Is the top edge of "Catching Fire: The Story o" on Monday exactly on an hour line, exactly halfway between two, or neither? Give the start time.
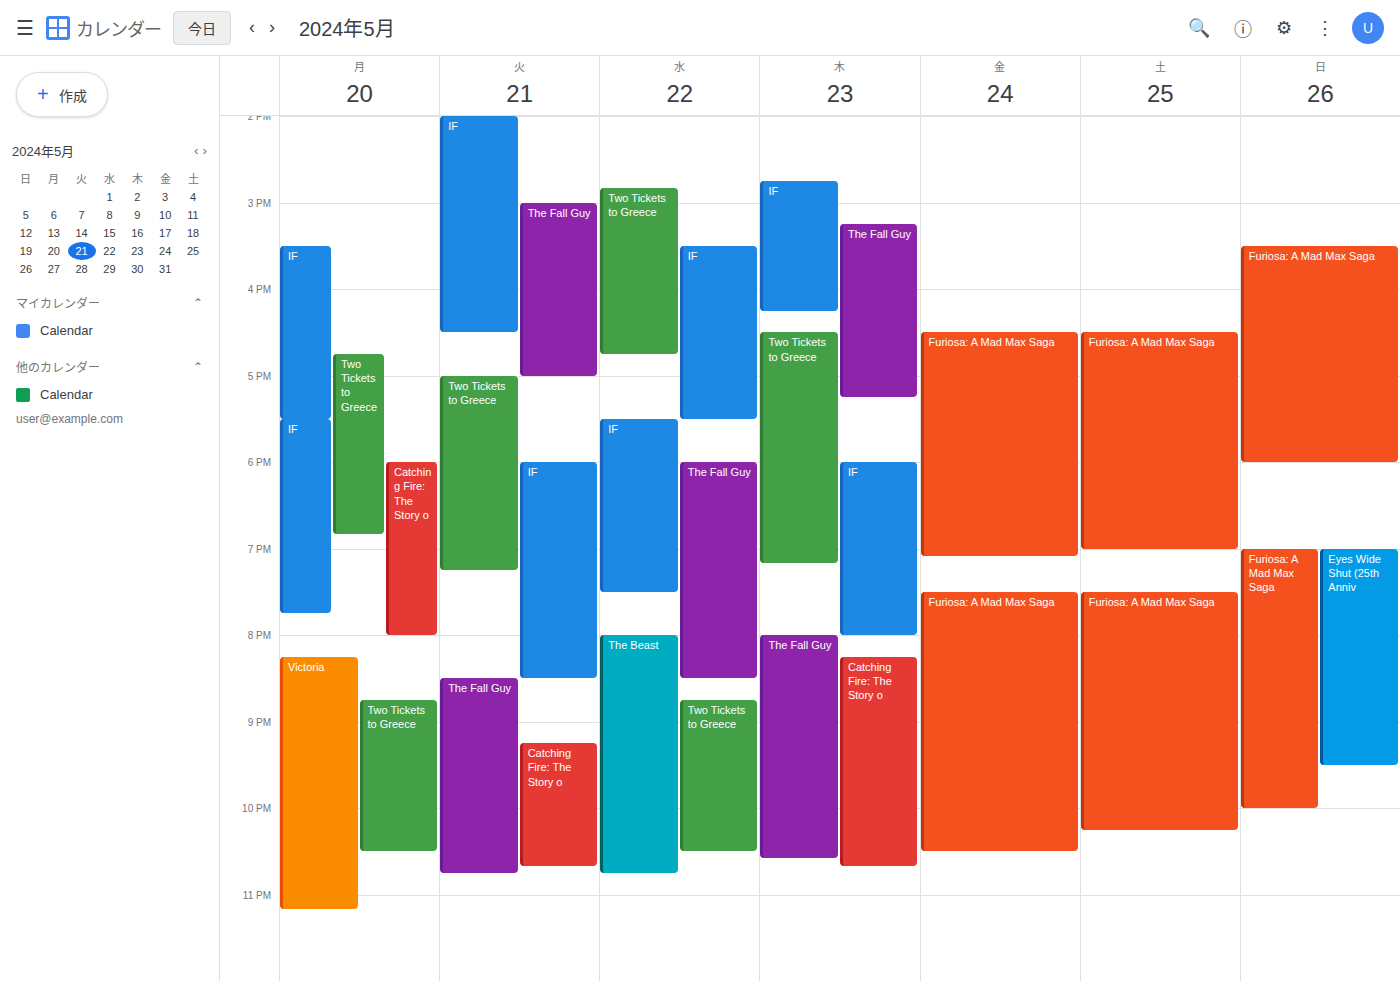
6:00 PM -- exactly on the 6 PM line.